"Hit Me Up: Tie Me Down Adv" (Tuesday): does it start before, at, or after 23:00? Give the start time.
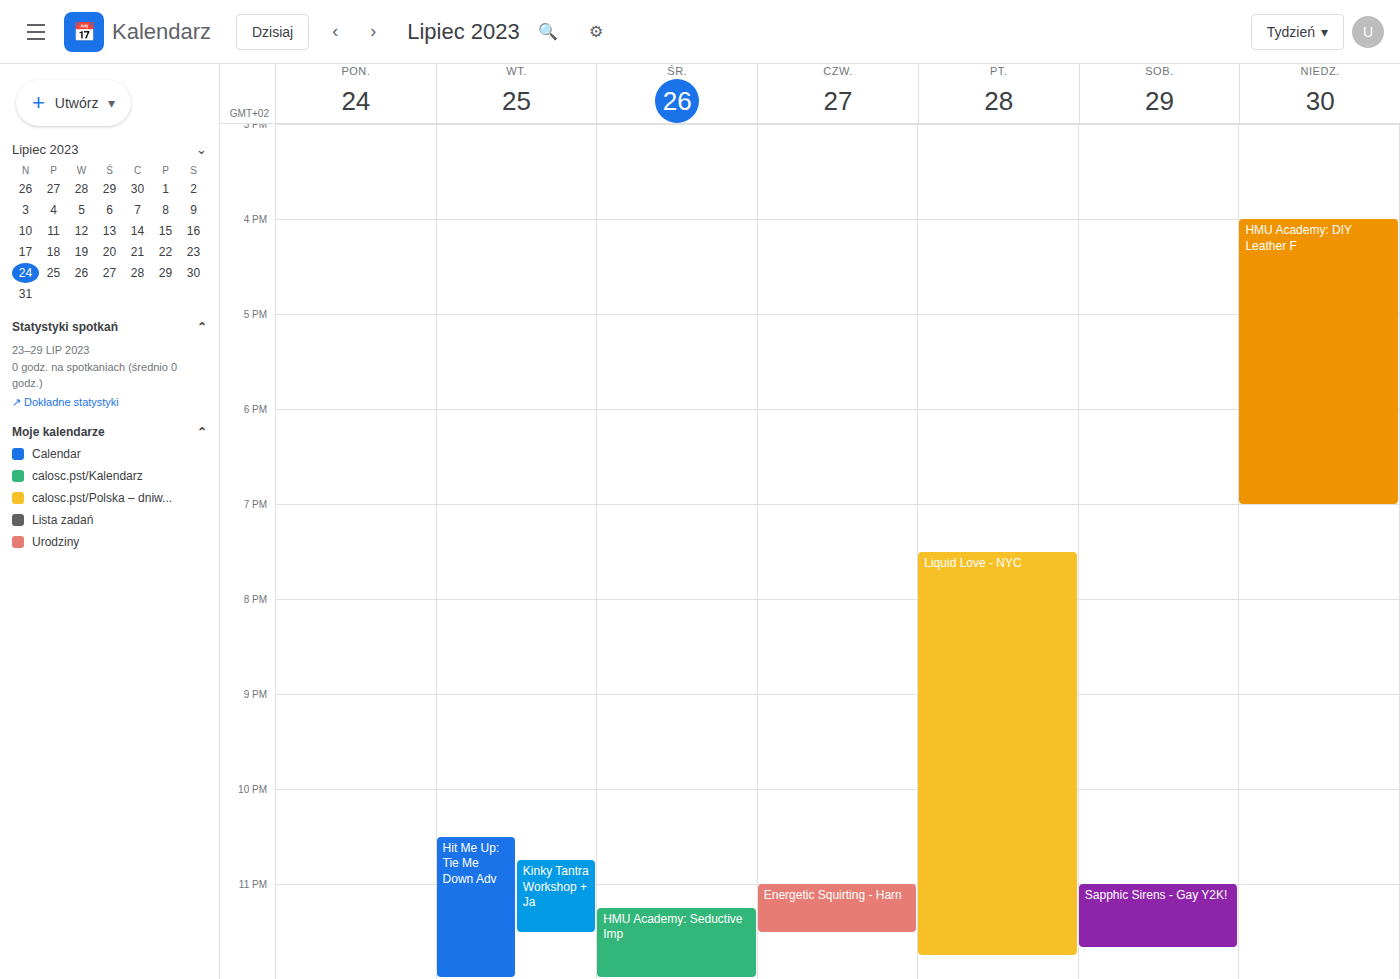
22:30 -- before 23:00, 30 minutes above the 23:00 line.